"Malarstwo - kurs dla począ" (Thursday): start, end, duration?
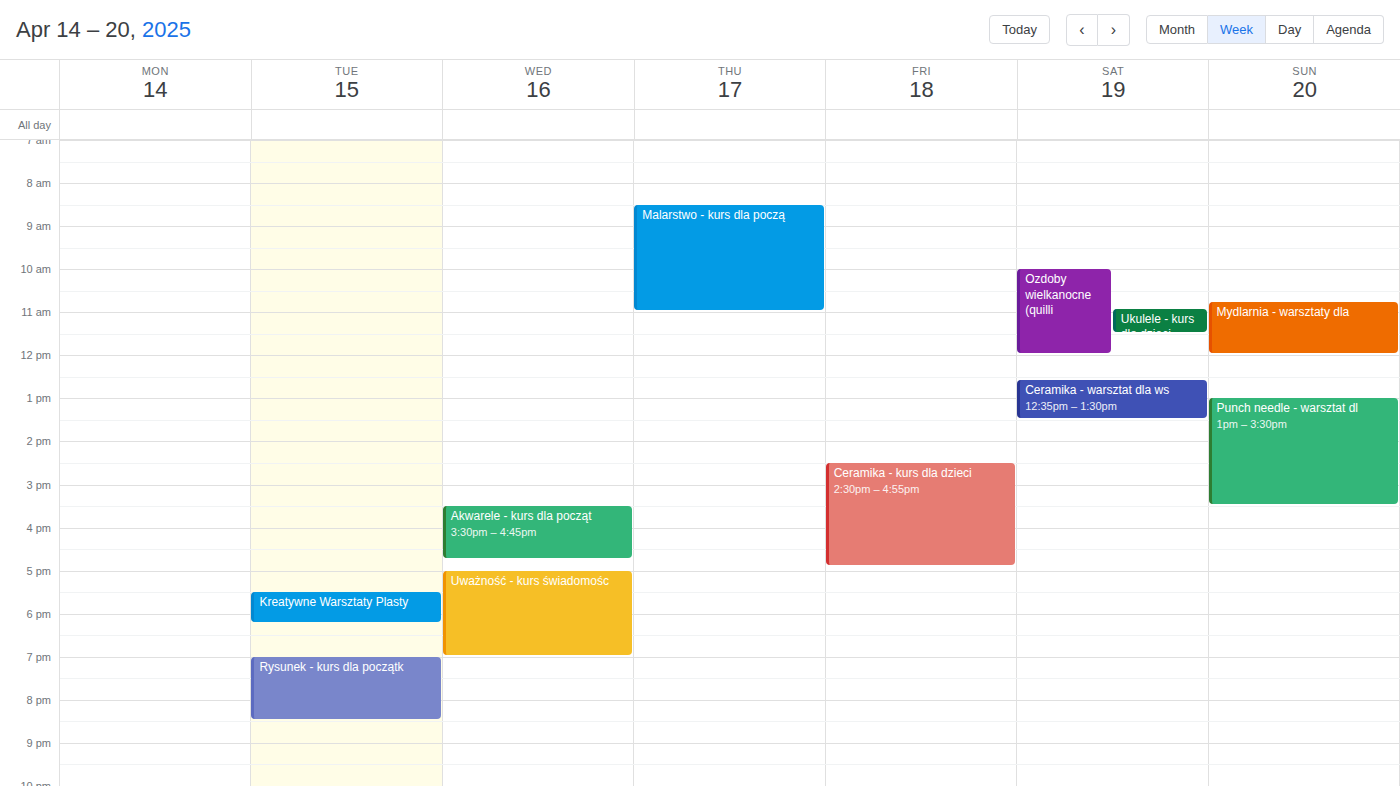
8:30 AM to 11:00 AM, 2 hours 30 minutes